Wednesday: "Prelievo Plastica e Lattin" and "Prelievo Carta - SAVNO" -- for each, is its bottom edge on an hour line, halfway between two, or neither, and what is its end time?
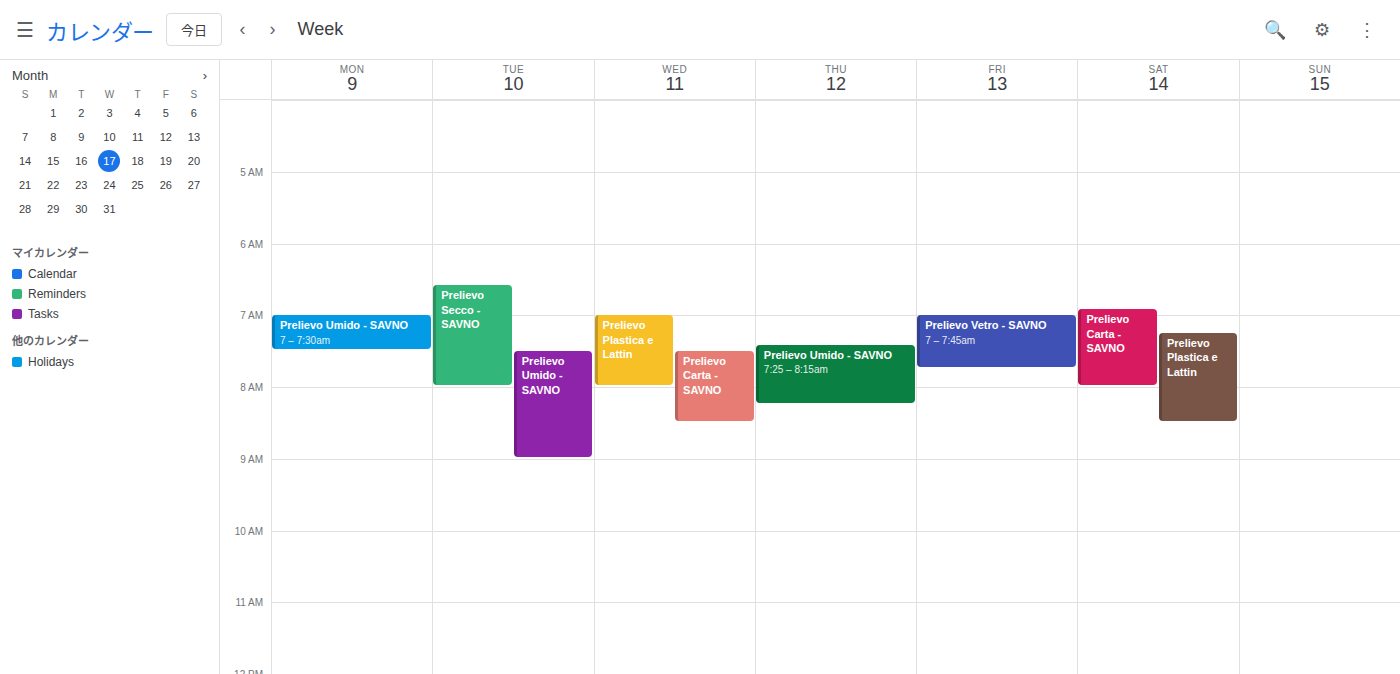
"Prelievo Plastica e Lattin": 8:00 AM, exactly on the 8 AM line. "Prelievo Carta - SAVNO": 8:30 AM, halfway between the 8 AM and 9 AM lines.